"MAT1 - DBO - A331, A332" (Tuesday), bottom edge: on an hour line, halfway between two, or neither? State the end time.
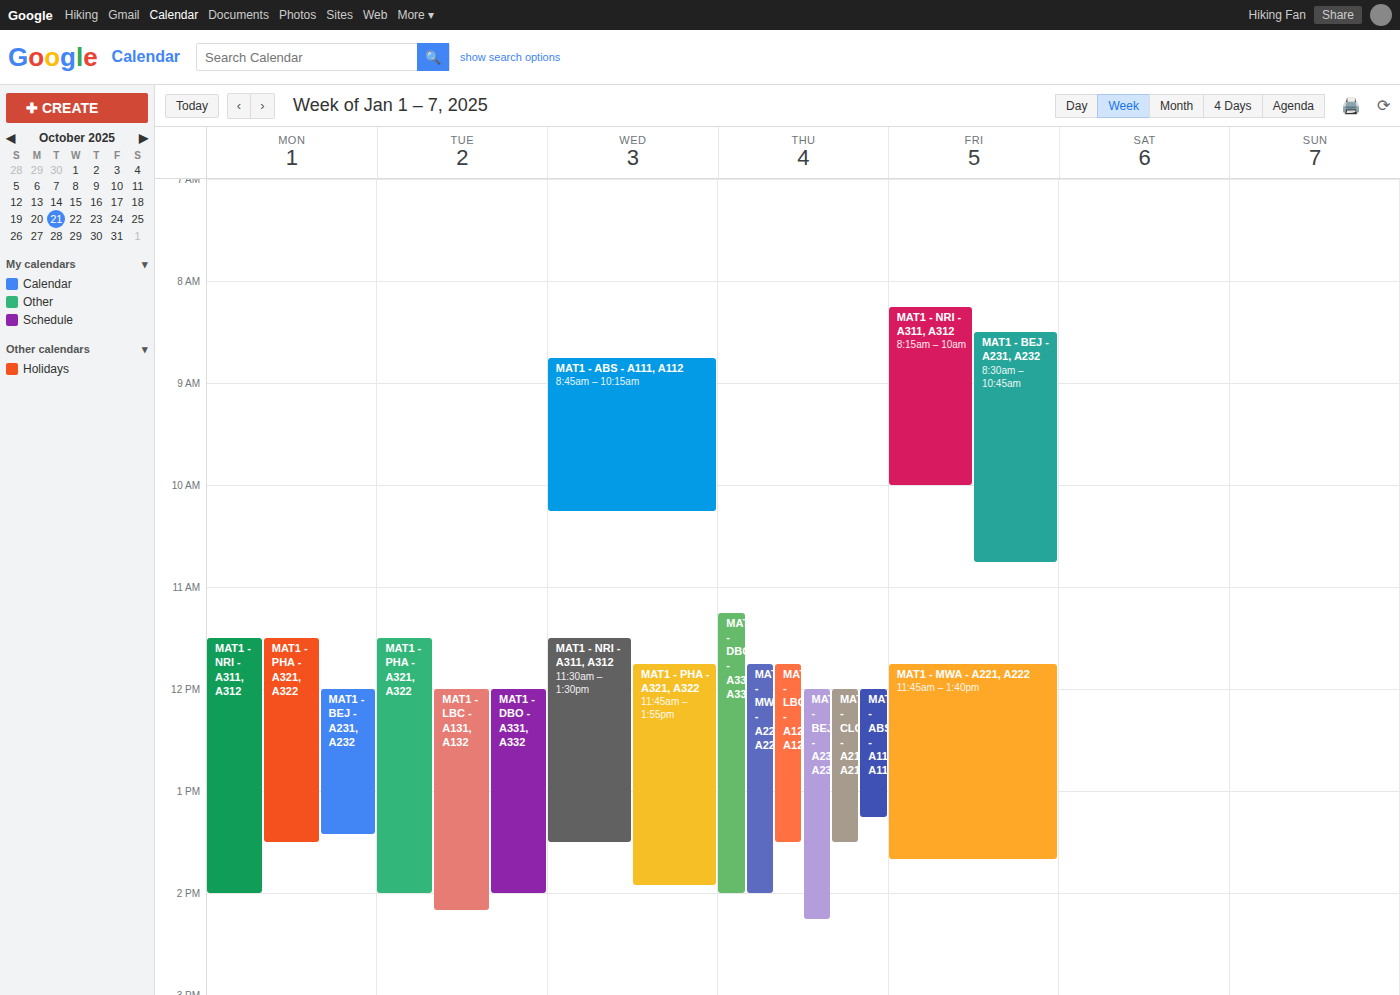
2:00 PM -- exactly on the 2 PM line.